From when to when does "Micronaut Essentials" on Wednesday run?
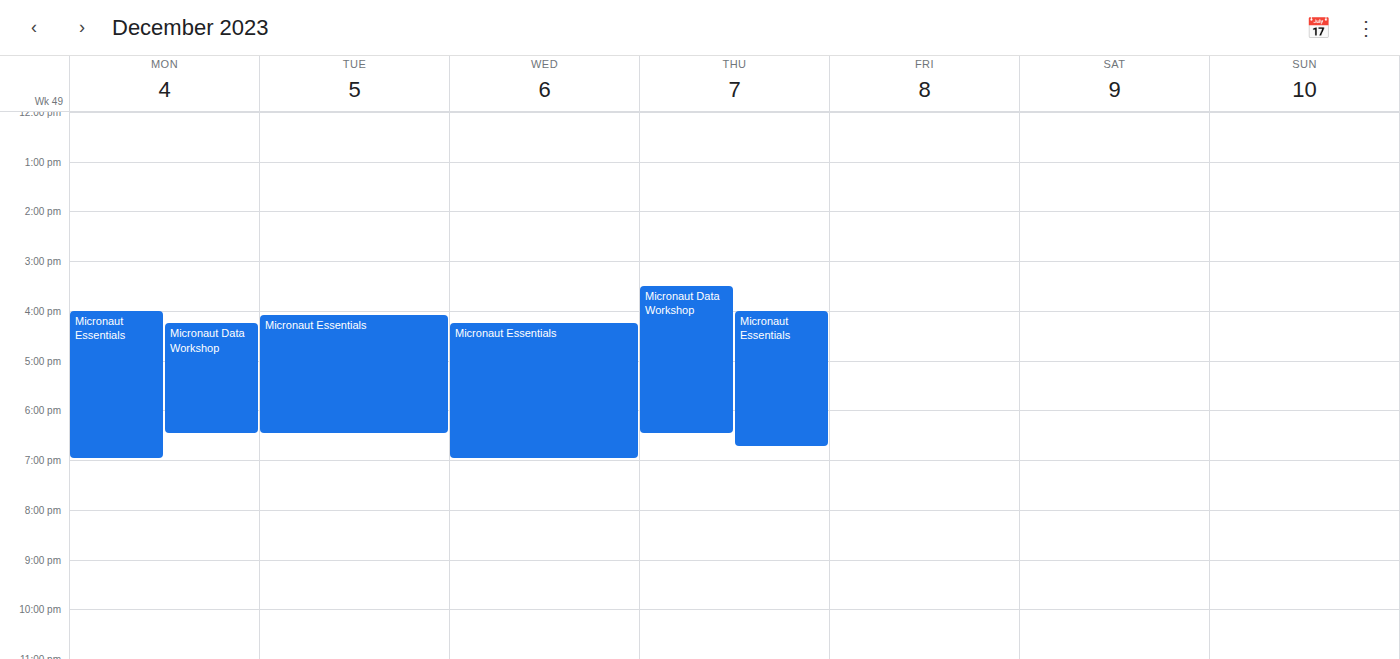
4:15 PM to 7:00 PM